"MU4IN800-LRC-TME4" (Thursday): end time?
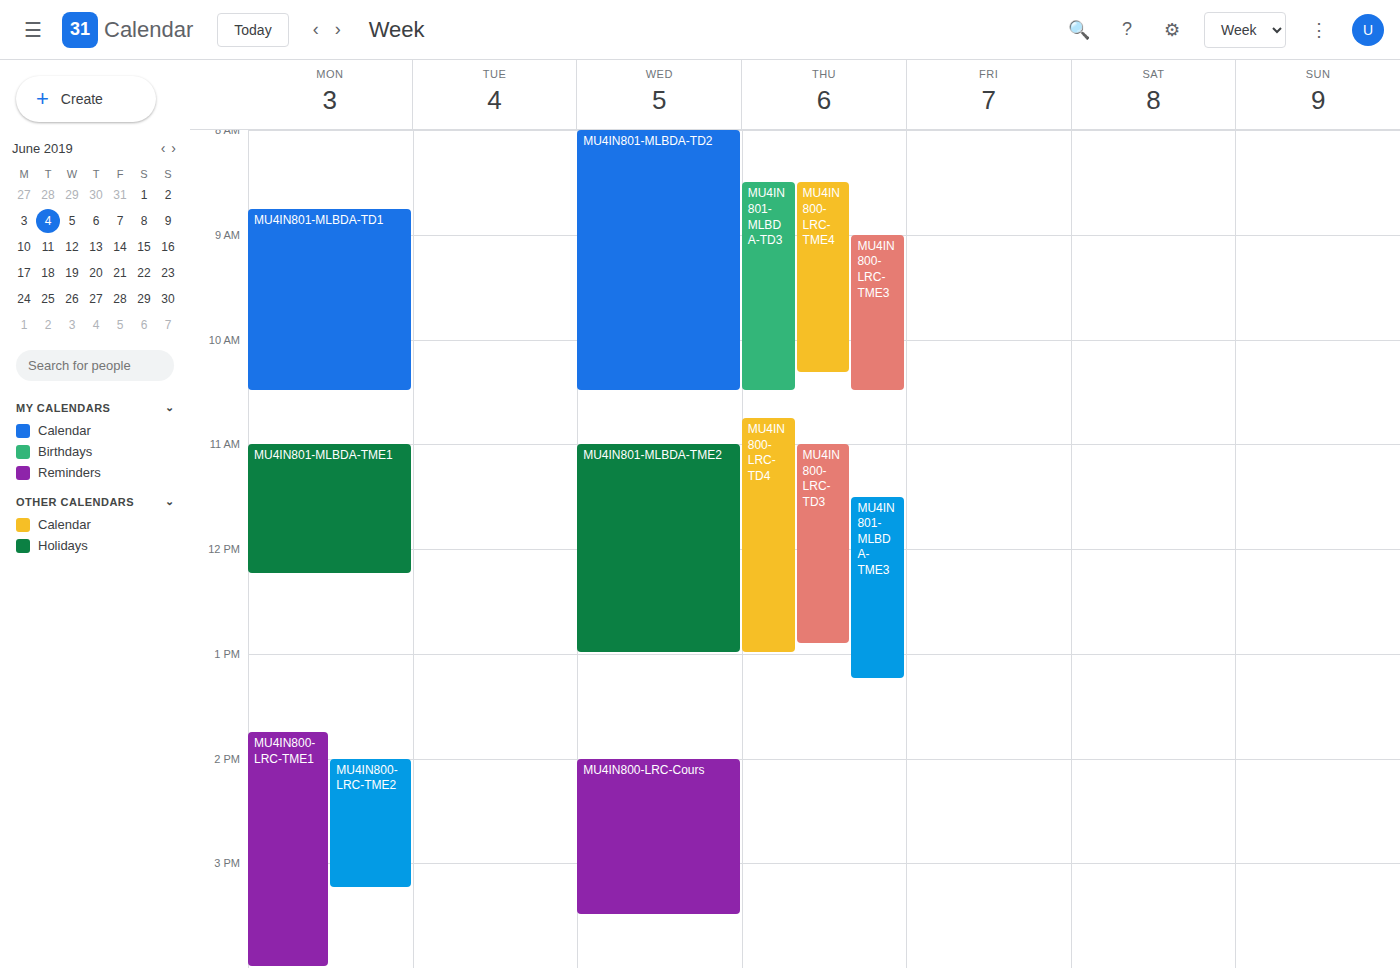
10:20